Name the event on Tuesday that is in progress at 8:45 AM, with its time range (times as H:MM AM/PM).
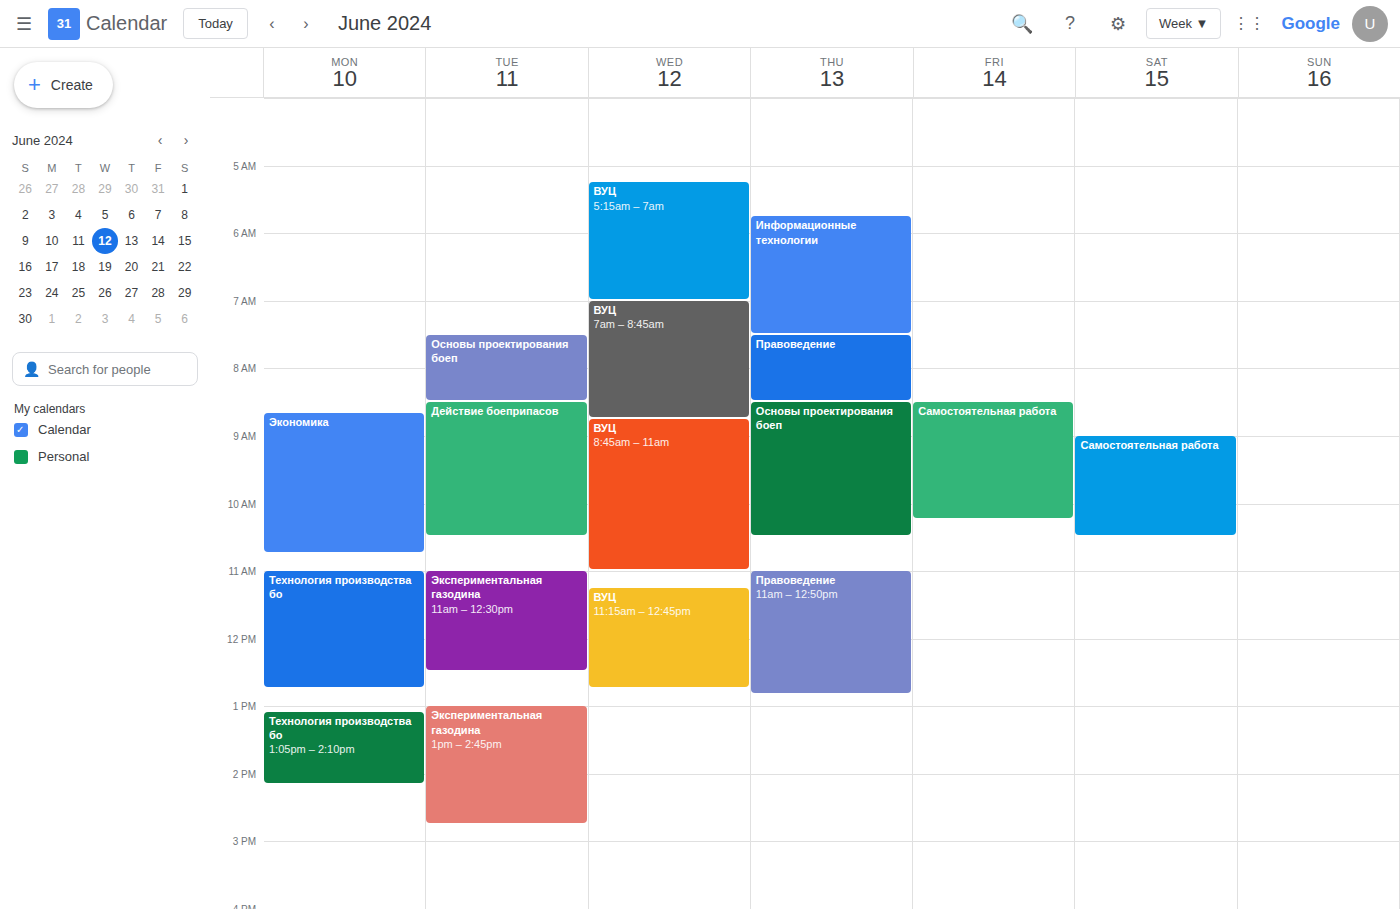
"Действие боеприпасов", 8:30 AM to 10:30 AM